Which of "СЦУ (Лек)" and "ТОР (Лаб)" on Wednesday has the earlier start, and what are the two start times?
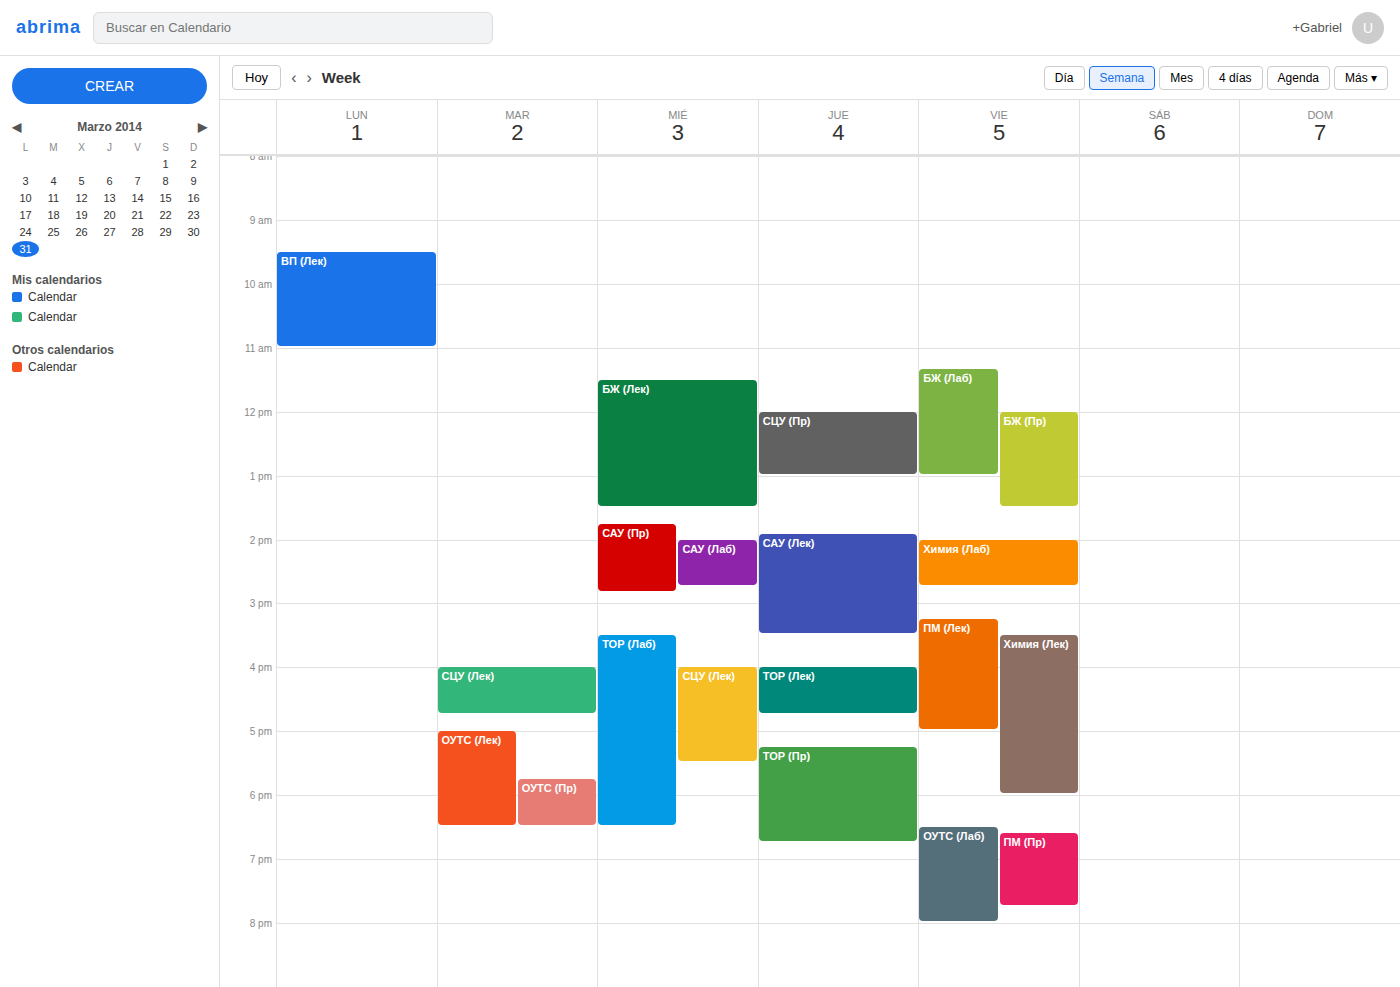
"ТОР (Лаб)" 3:30 PM; "СЦУ (Лек)" 4:00 PM.